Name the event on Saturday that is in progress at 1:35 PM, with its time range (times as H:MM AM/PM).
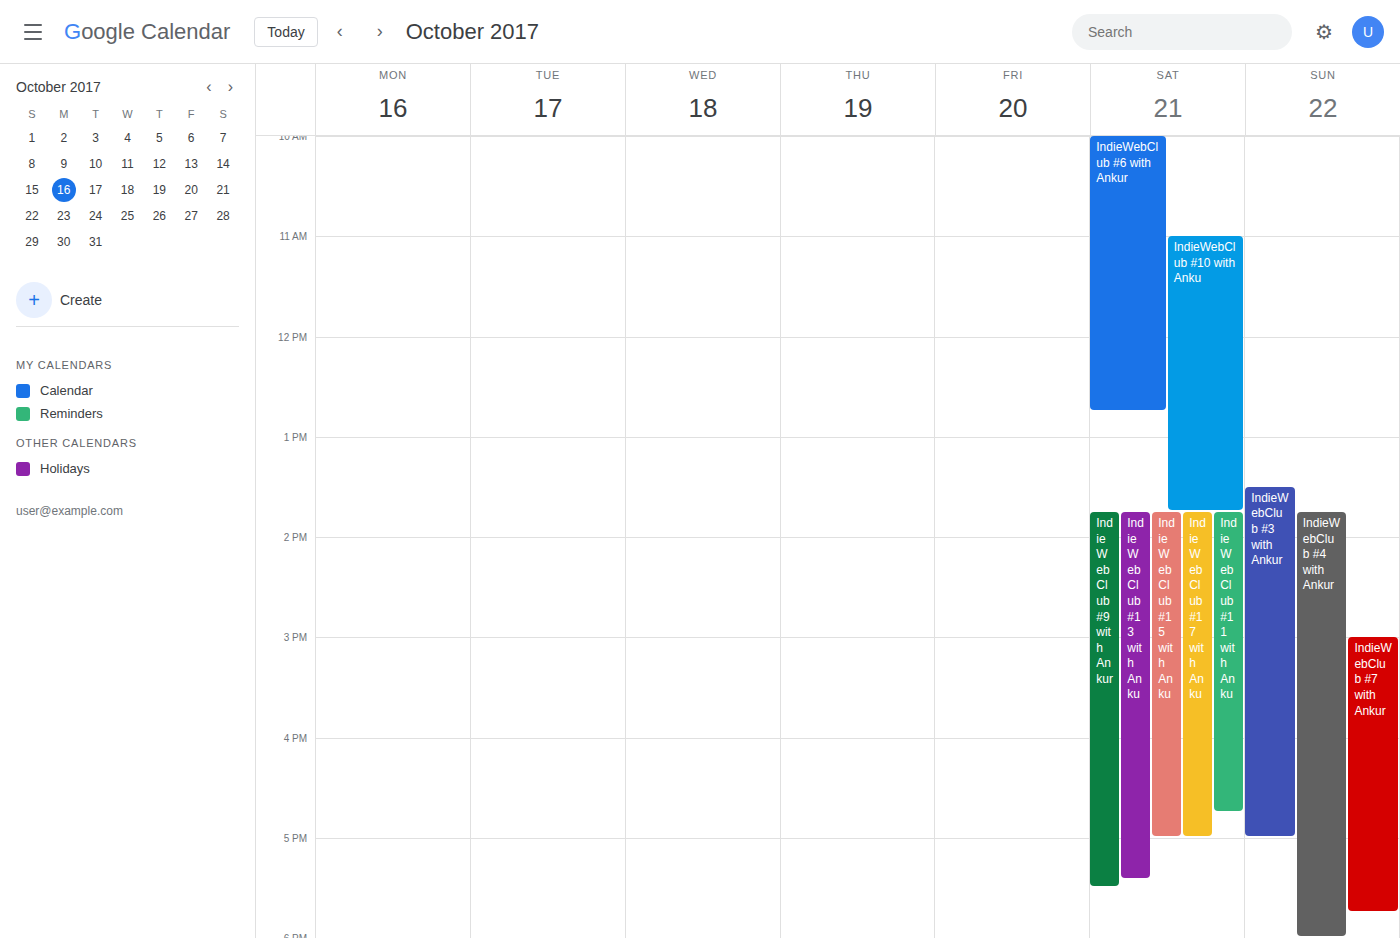
"IndieWebClub #10 with Anku", 11:00 AM to 1:45 PM